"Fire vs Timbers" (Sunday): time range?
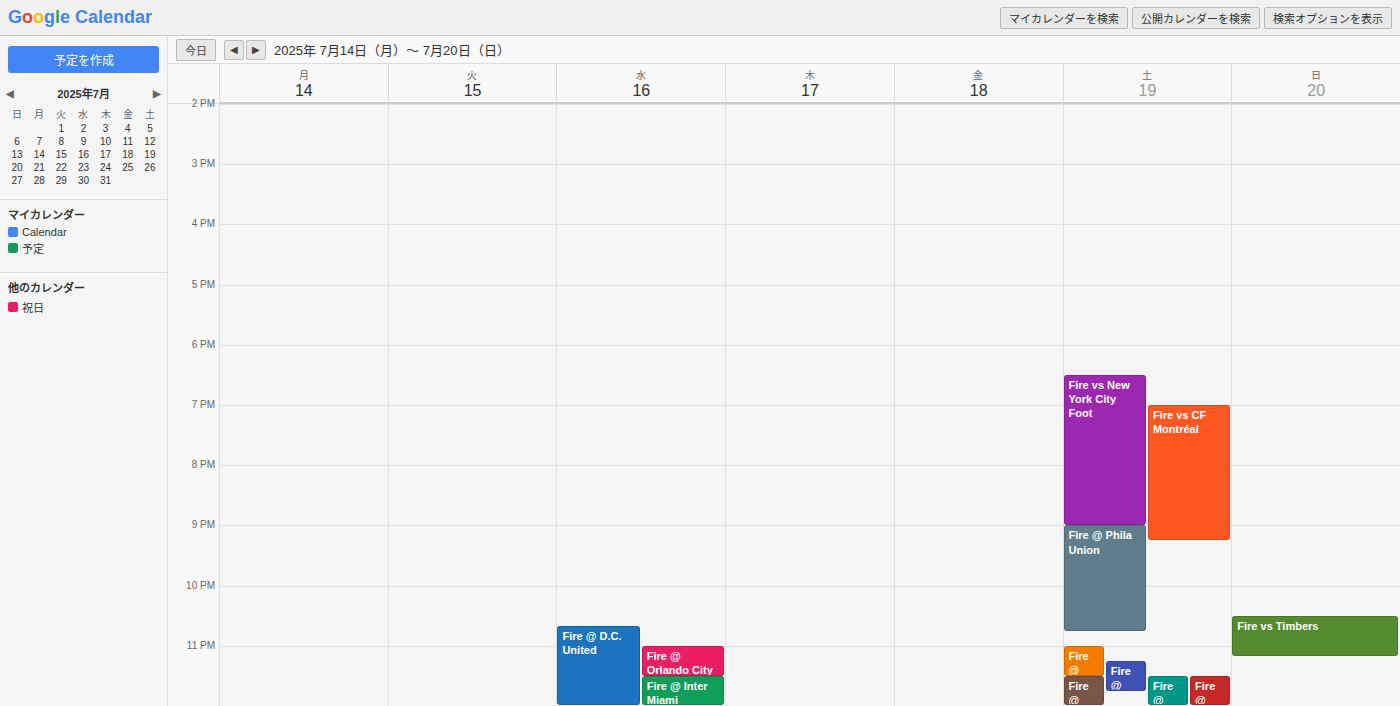
10:30 PM to 11:10 PM